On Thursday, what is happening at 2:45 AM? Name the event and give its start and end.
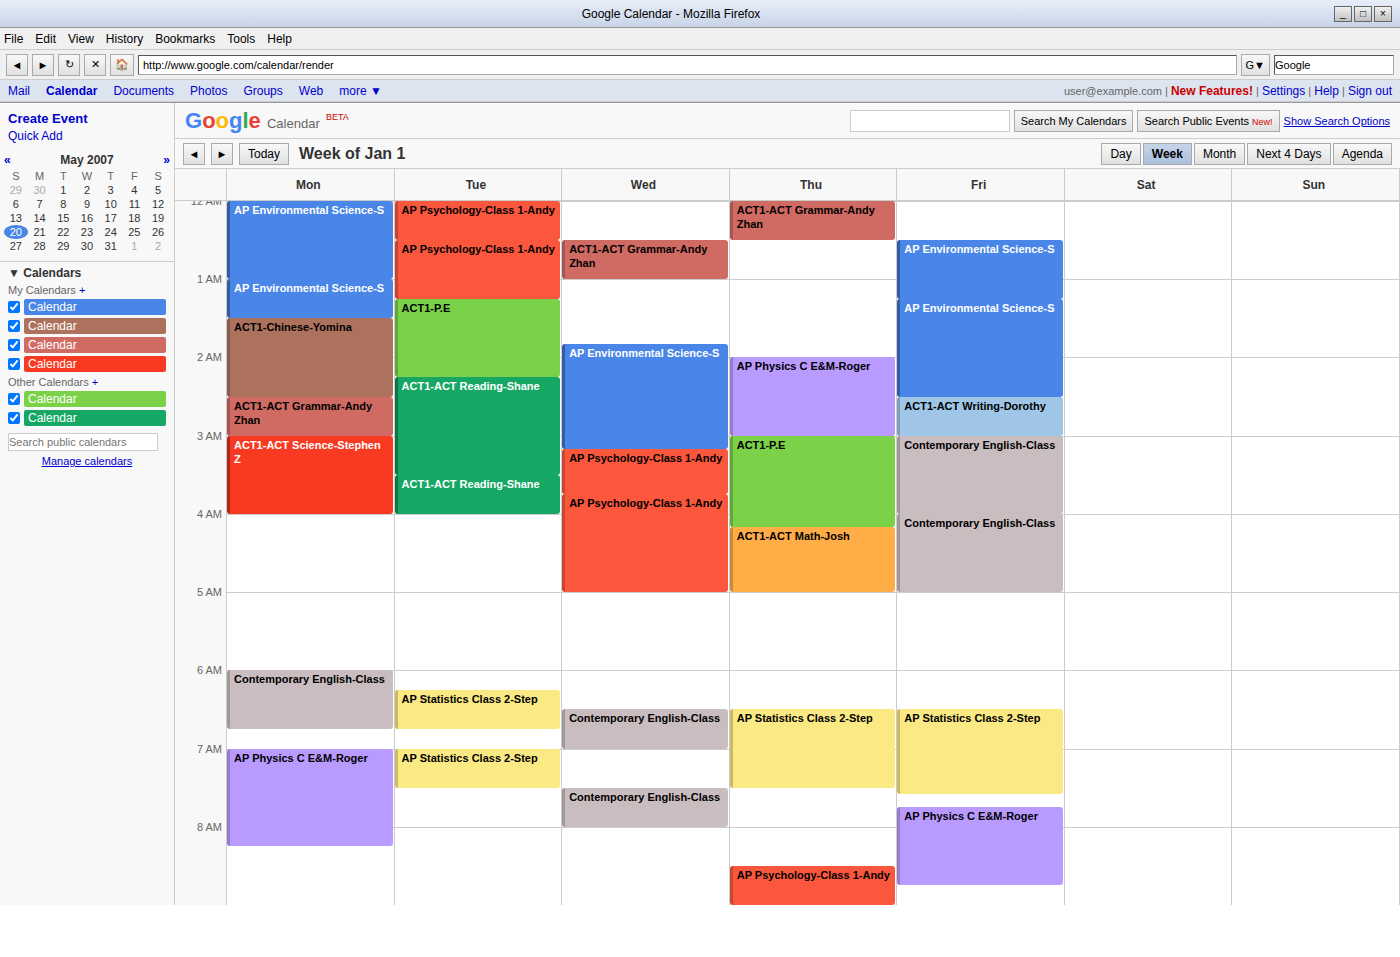
"AP Physics C E&M-Roger", 2:00 AM to 3:00 AM